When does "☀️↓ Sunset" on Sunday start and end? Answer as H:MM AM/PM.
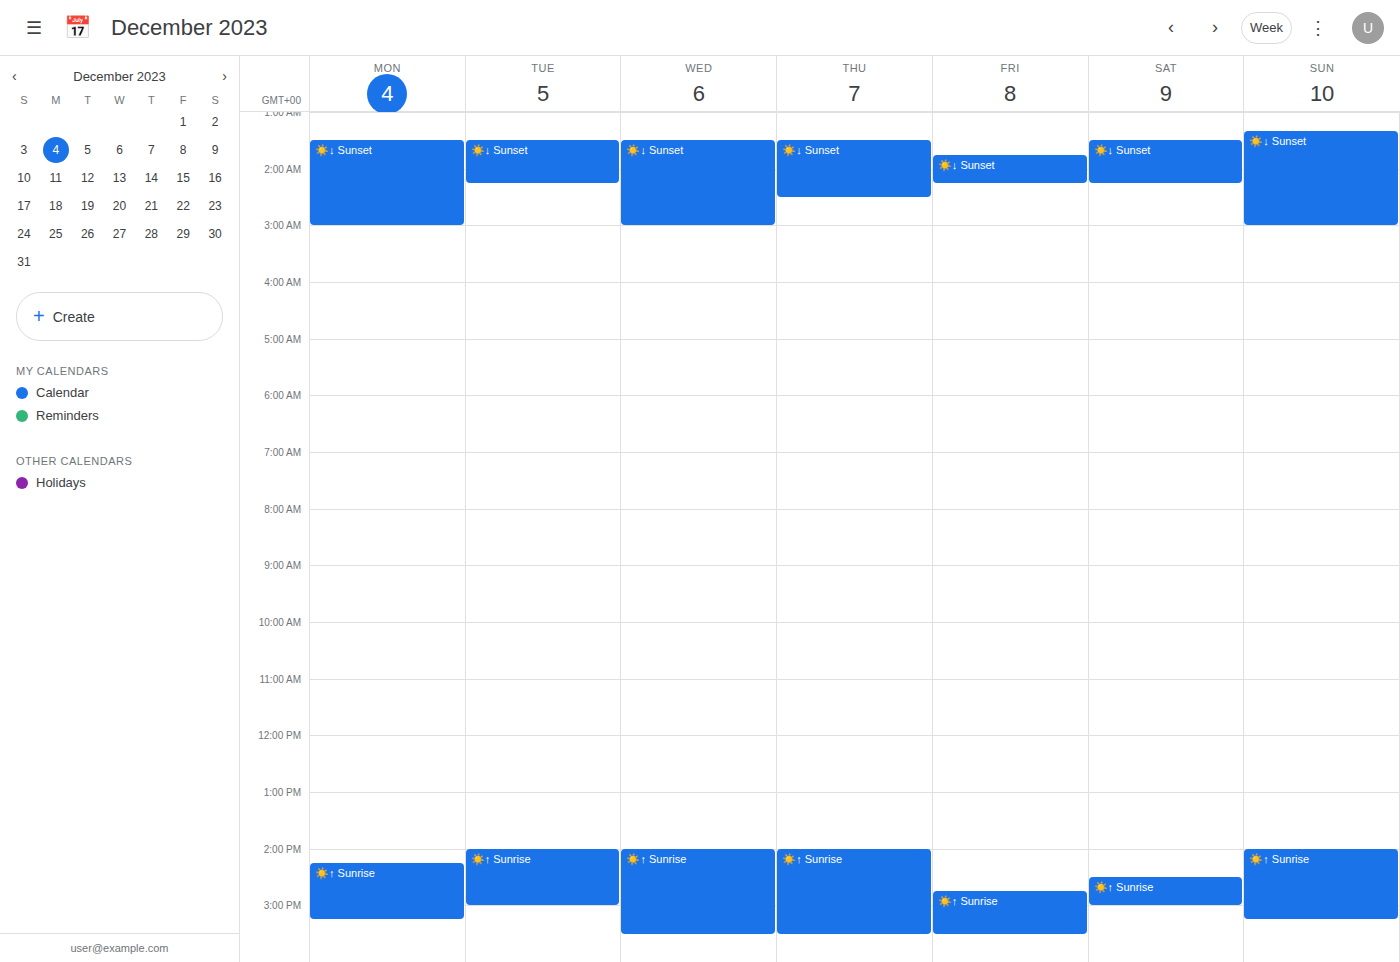
1:20 AM to 3:00 AM